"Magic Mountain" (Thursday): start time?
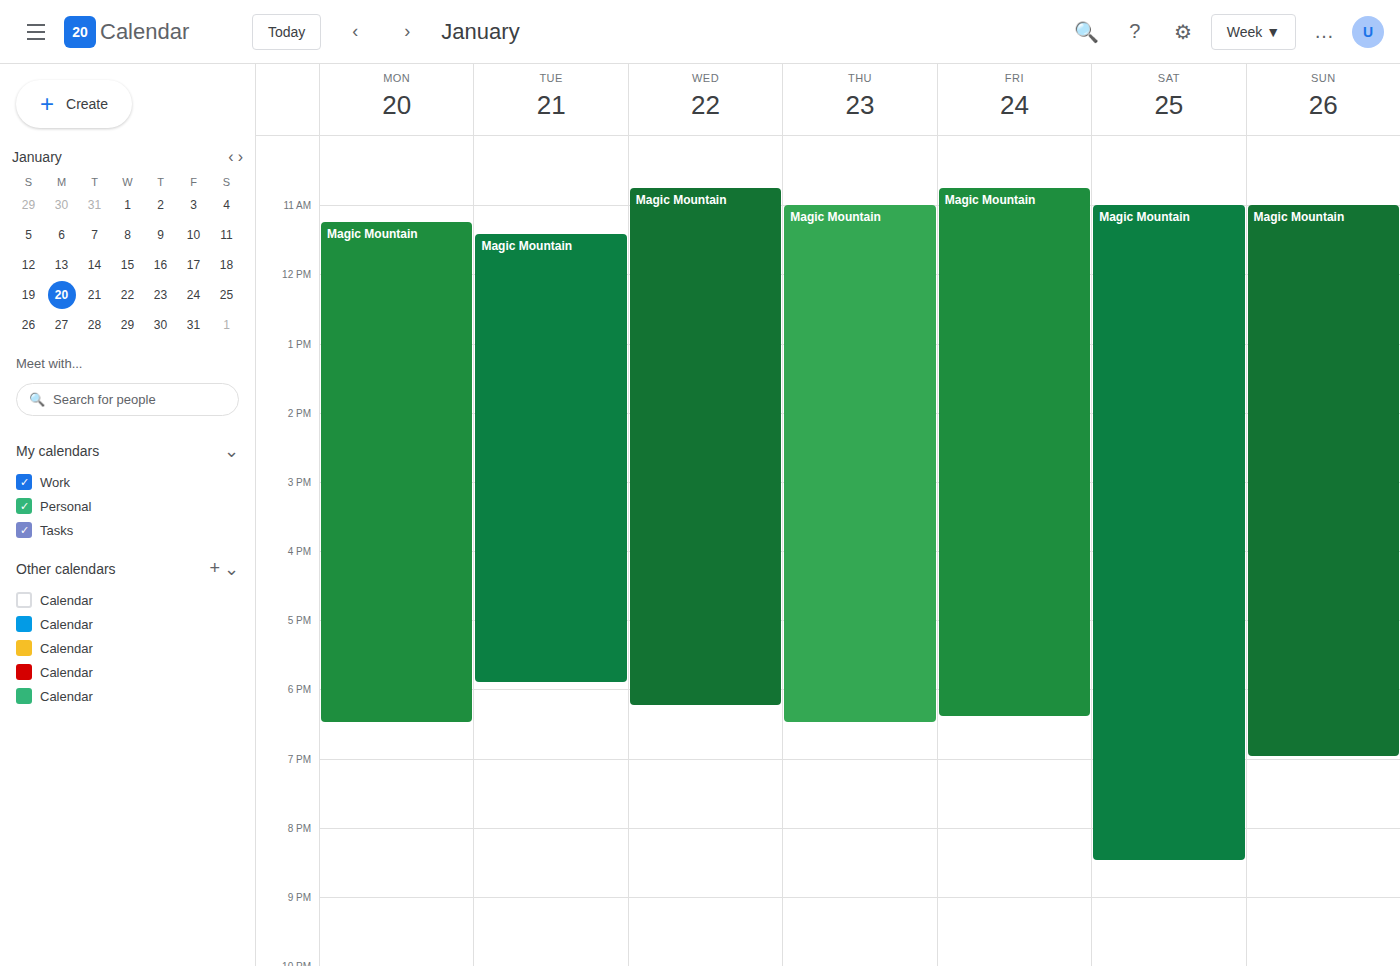
11:00